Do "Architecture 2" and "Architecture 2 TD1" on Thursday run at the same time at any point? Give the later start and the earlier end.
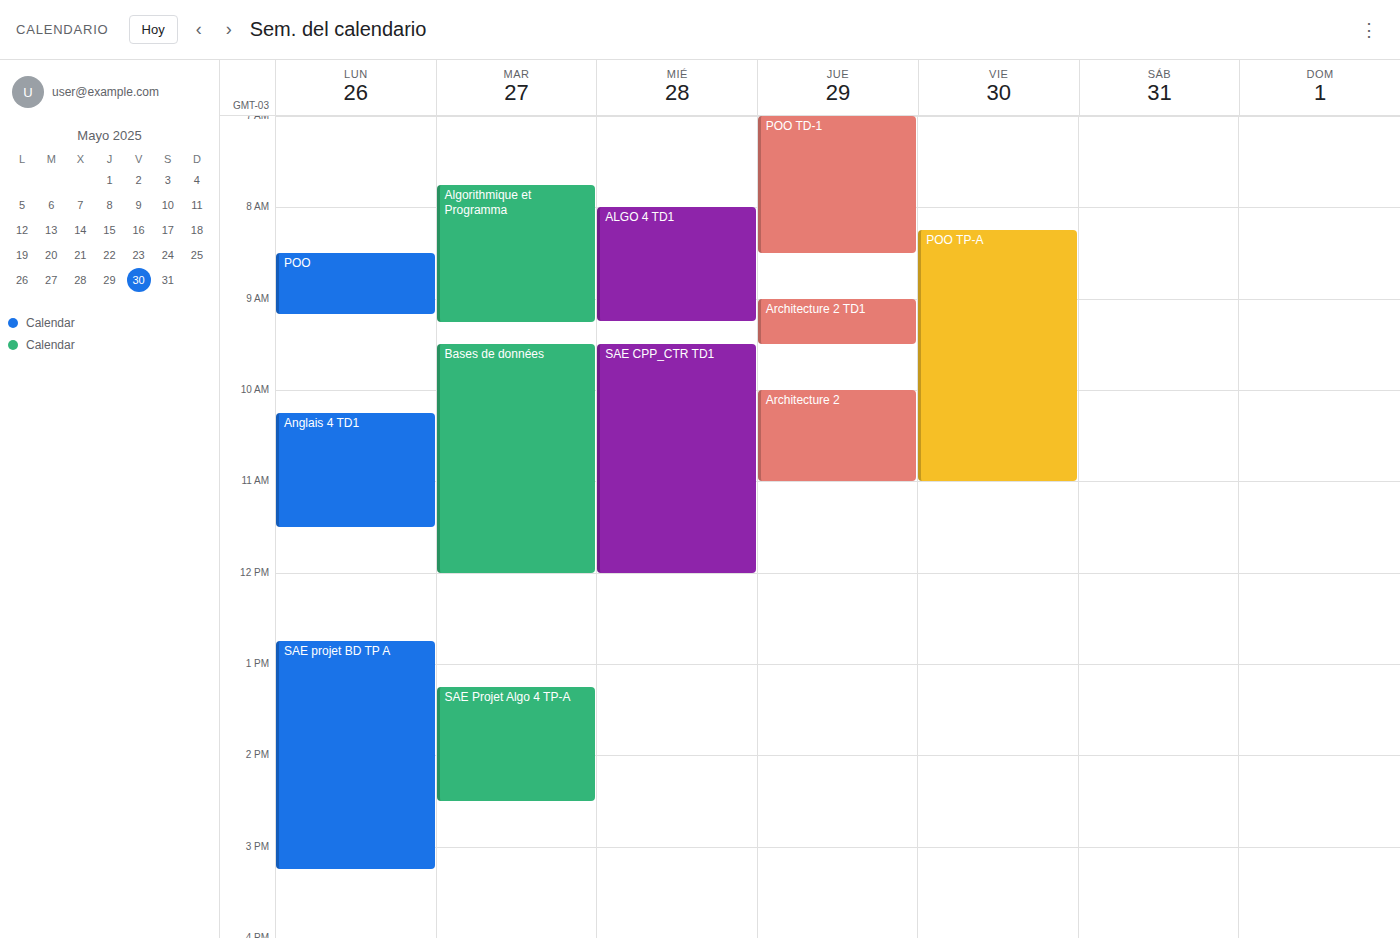
"Architecture 2 TD1" ends at 9:30 AM and "Architecture 2" starts at 10:00 AM -- no overlap.